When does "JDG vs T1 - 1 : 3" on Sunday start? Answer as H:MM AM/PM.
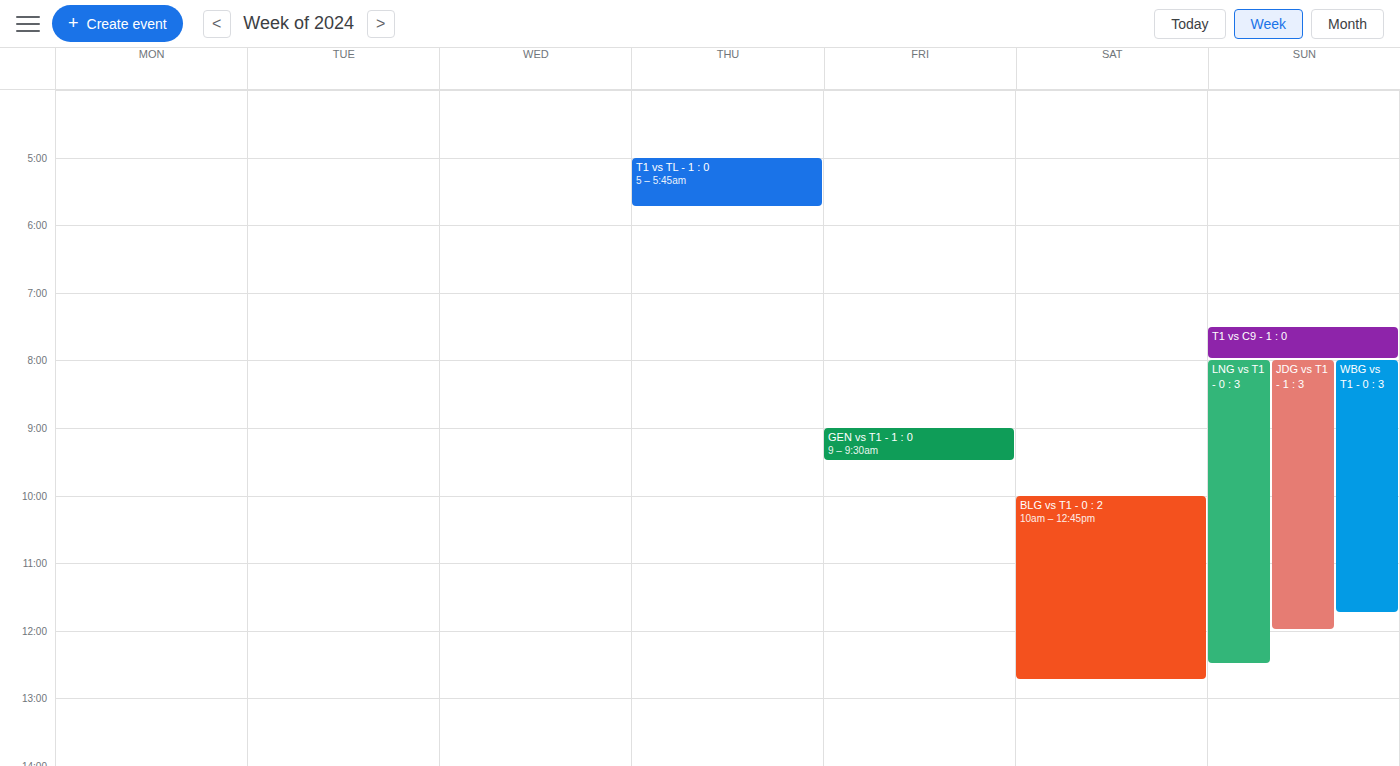
8:00 AM